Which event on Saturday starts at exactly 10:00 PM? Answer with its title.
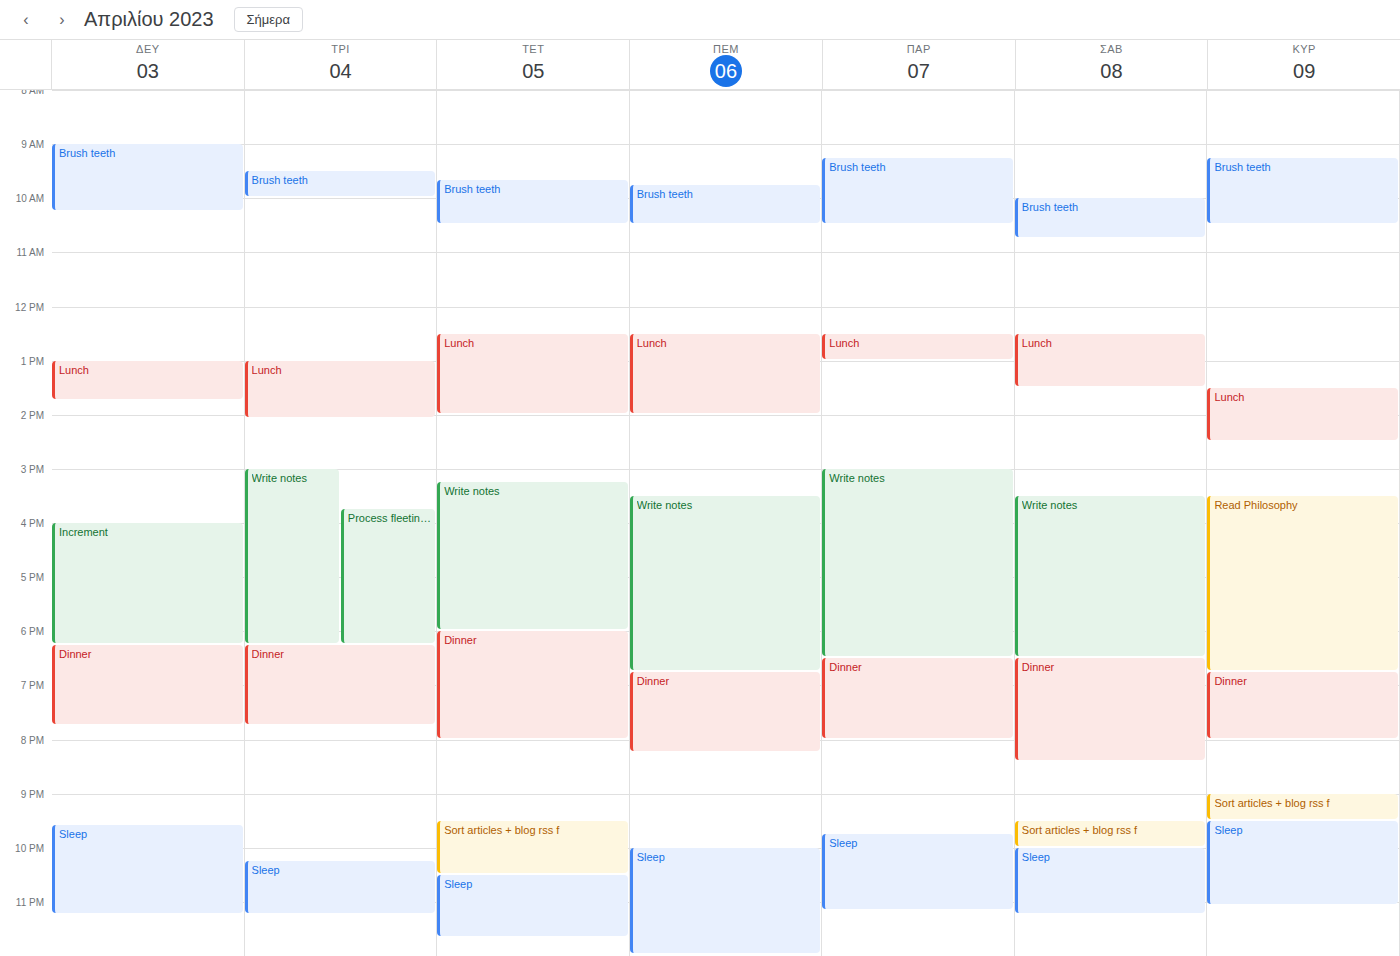
"Sleep"